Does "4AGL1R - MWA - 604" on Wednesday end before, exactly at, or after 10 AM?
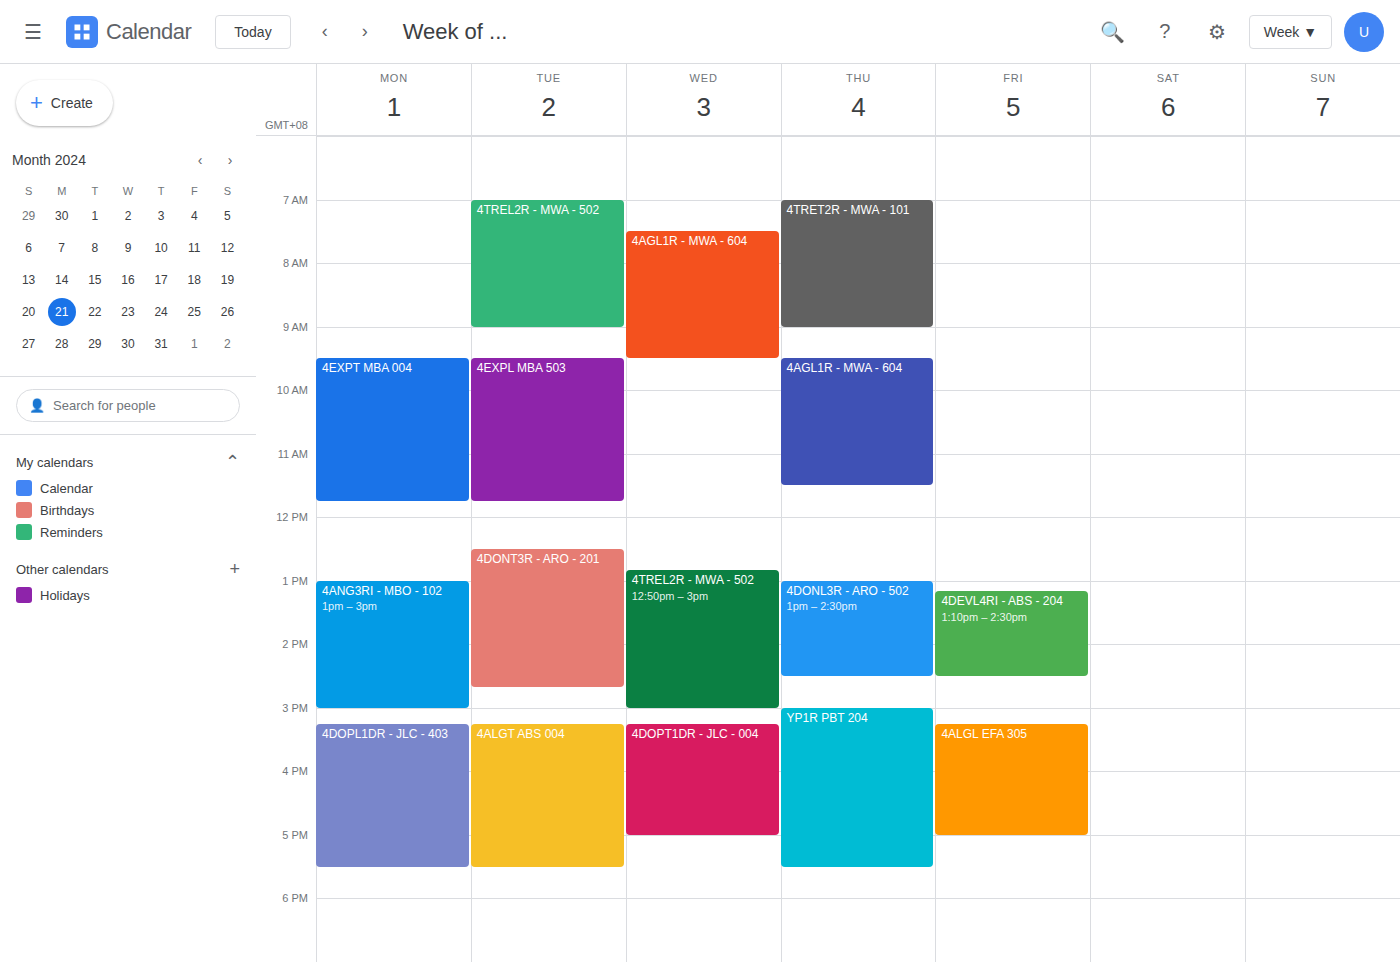
9:30 AM -- before 10 AM, 30 minutes above the 10 AM line.